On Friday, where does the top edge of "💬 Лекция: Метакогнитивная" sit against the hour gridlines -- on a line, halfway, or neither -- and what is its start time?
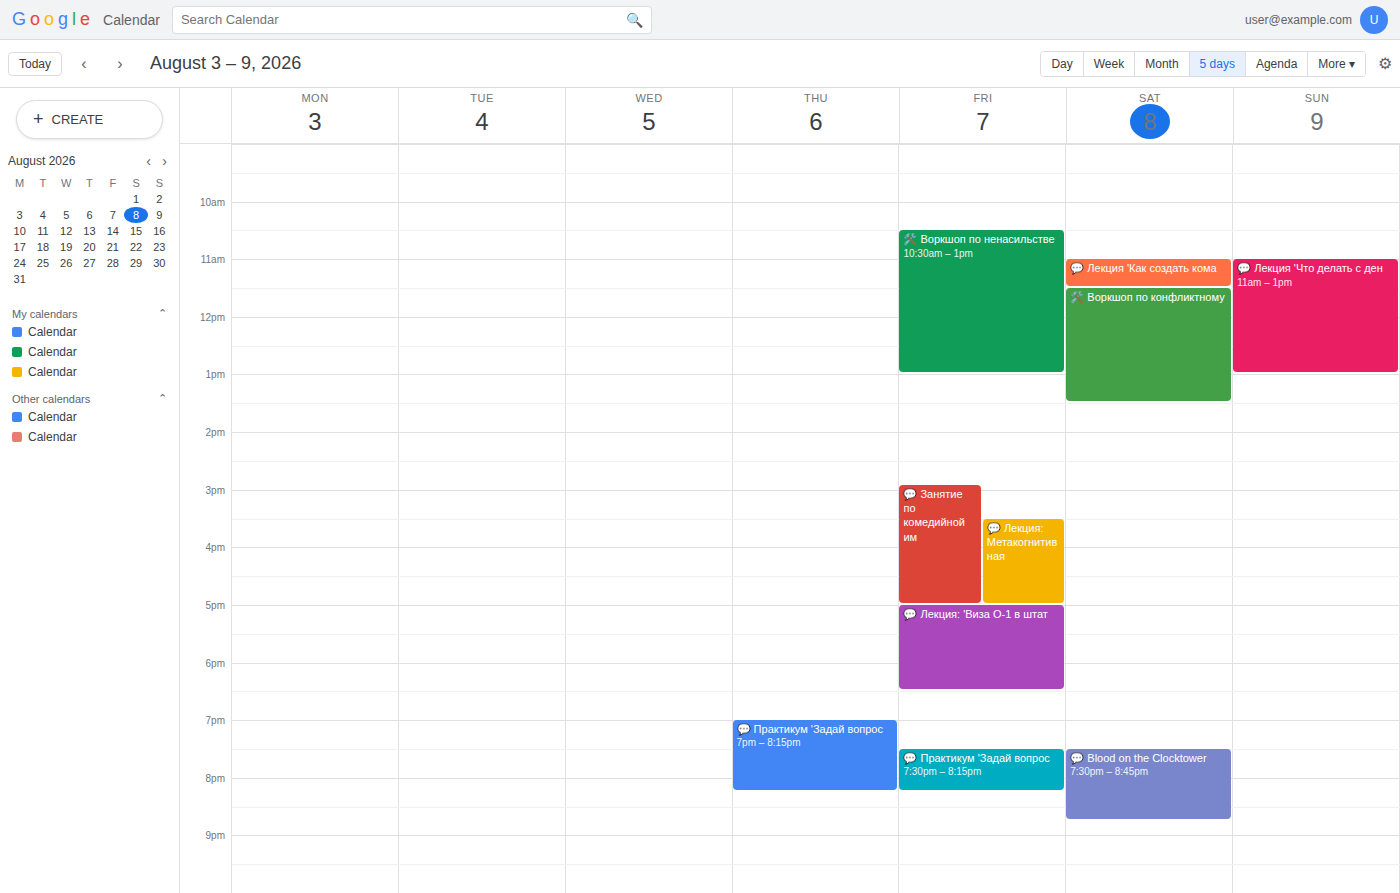
3:30 PM -- halfway between the 3 PM and 4 PM lines.